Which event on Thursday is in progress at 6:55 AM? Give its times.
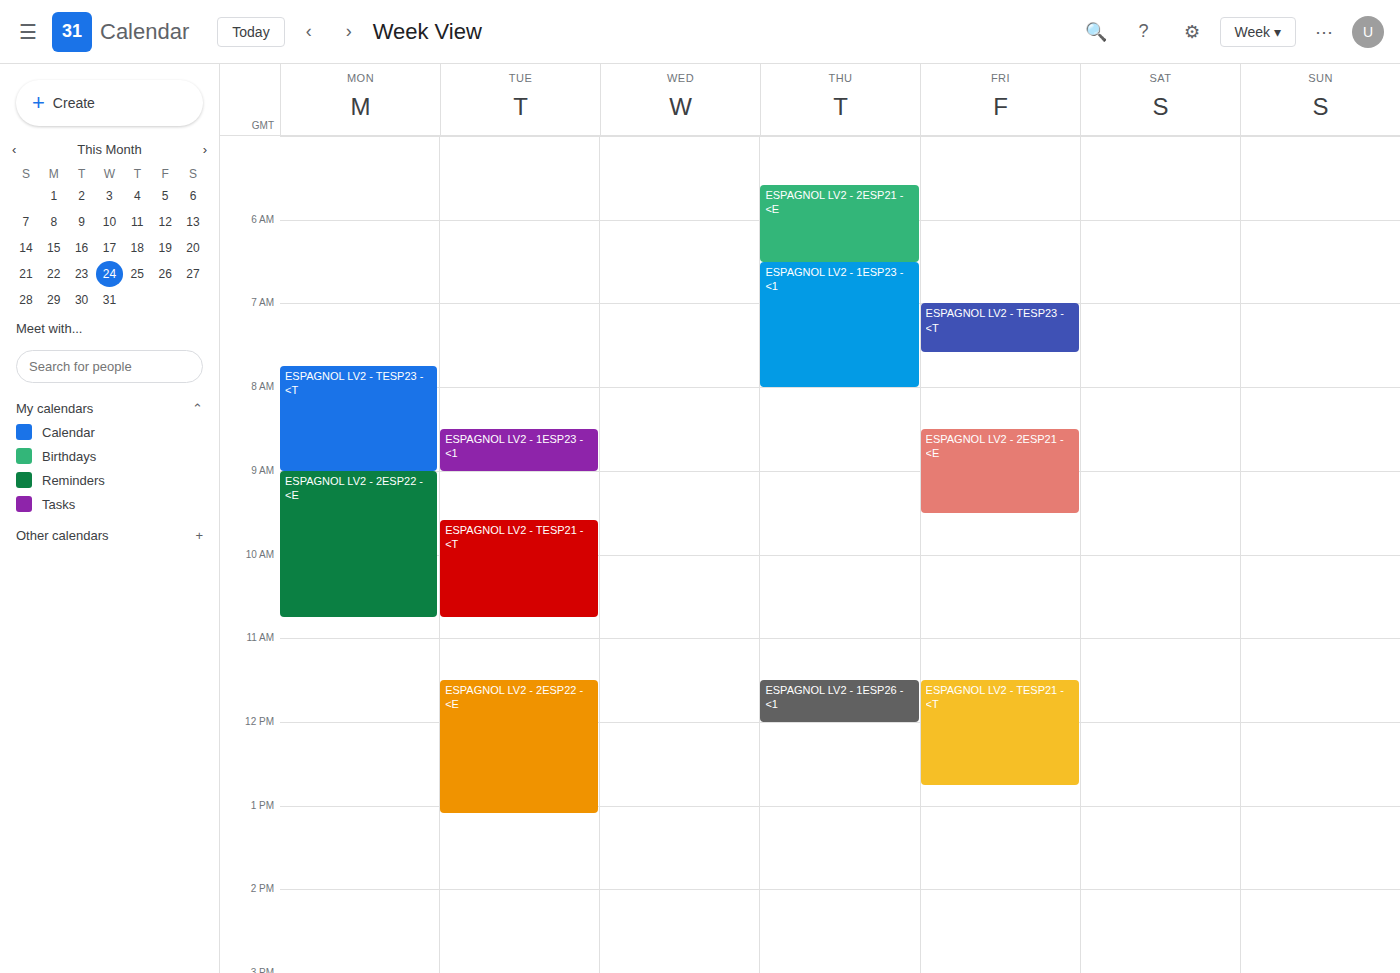
"ESPAGNOL LV2 - 1ESP23 - <1", 6:30 AM to 8:00 AM